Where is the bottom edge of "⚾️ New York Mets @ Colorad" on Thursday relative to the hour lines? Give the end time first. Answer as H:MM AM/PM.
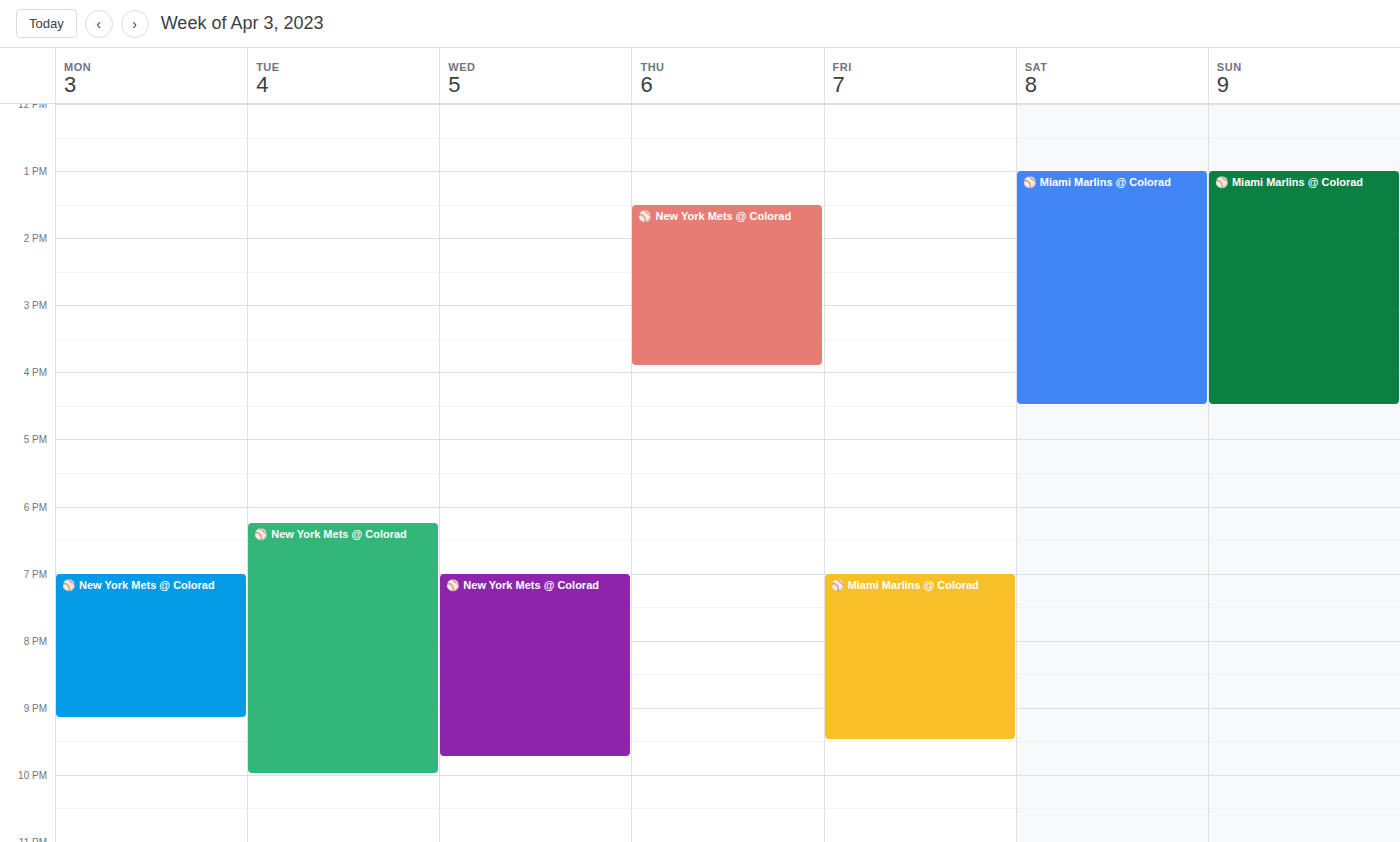
3:55 PM -- neither: 55 minutes below the 3 PM line and 5 minutes above the 4 PM line.